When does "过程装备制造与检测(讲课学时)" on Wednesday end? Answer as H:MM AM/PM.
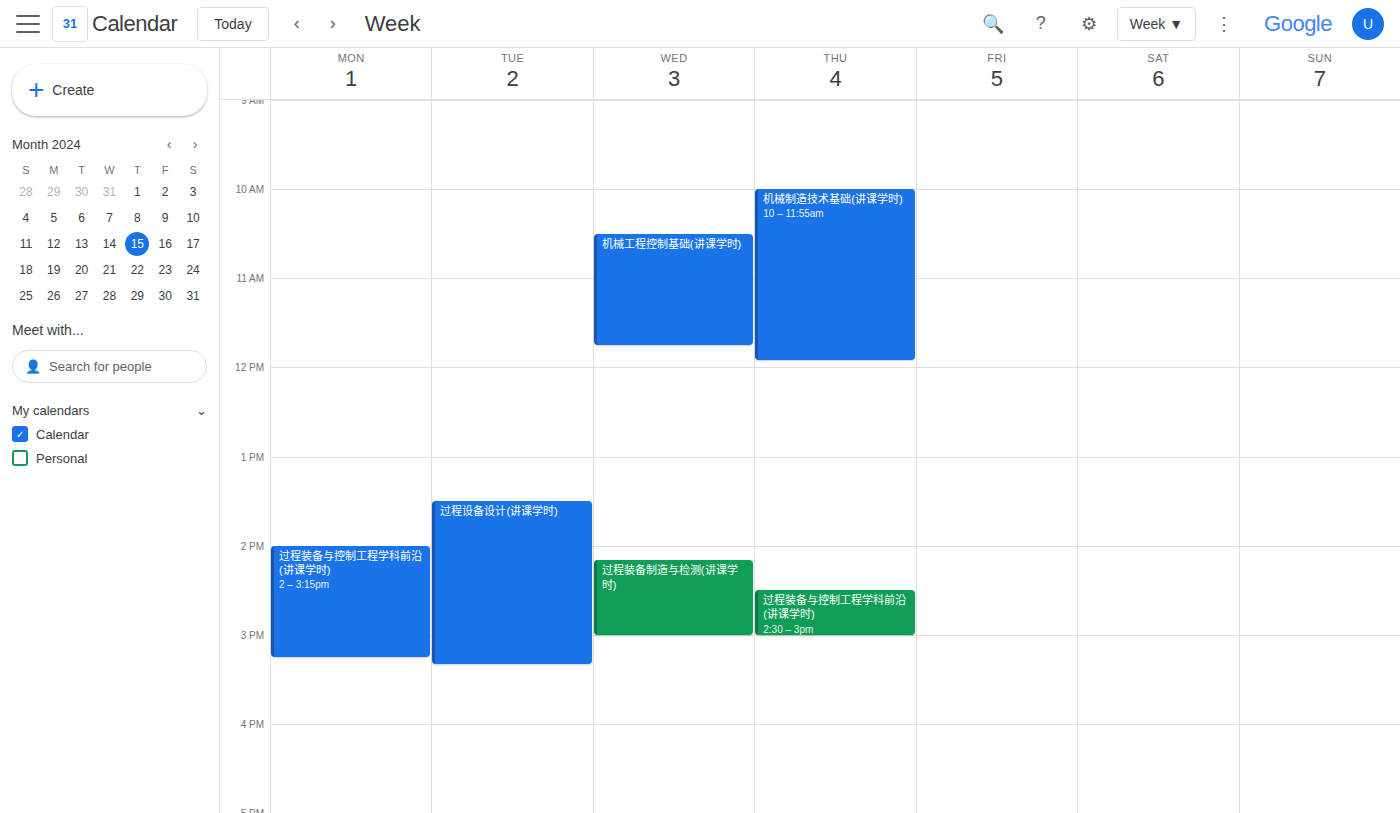
3:00 PM